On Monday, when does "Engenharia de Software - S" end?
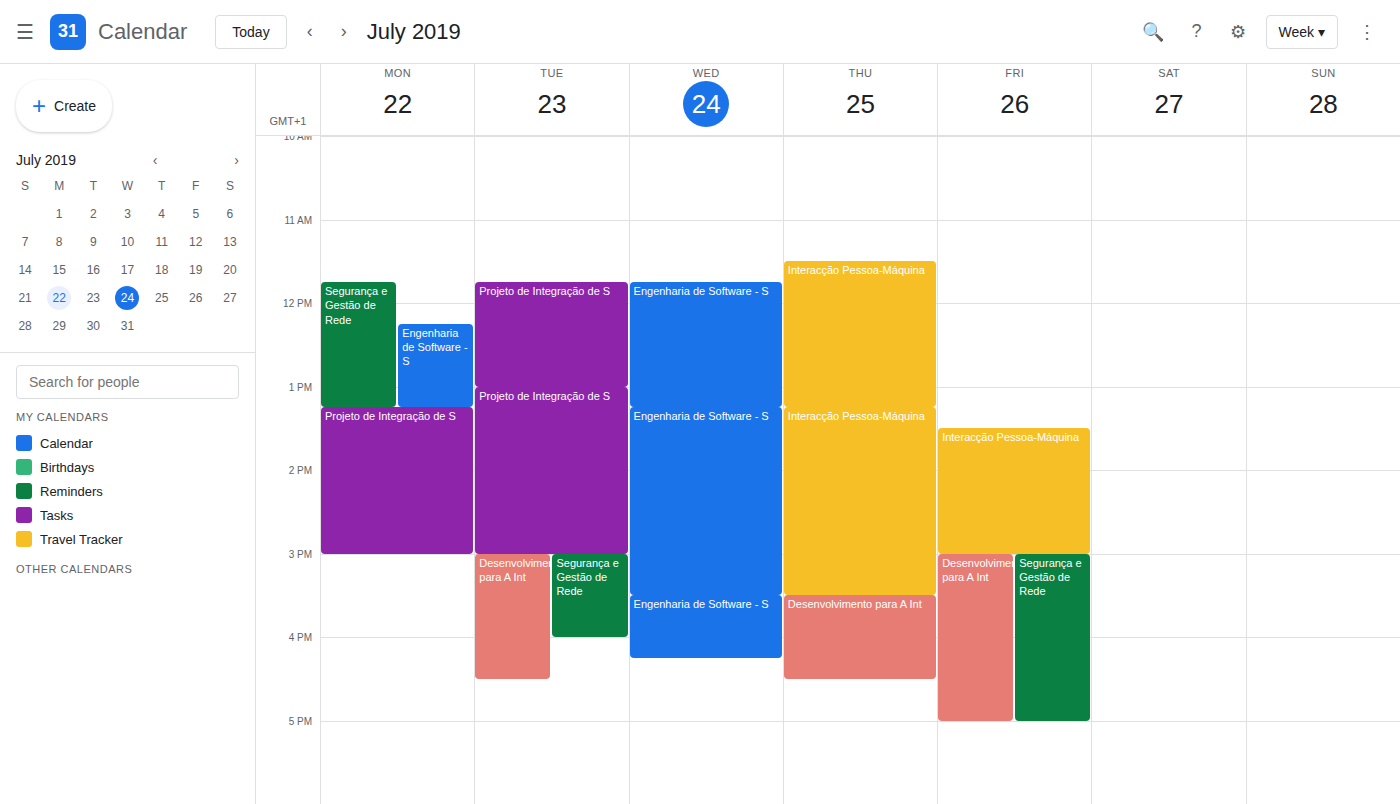
1:15 PM